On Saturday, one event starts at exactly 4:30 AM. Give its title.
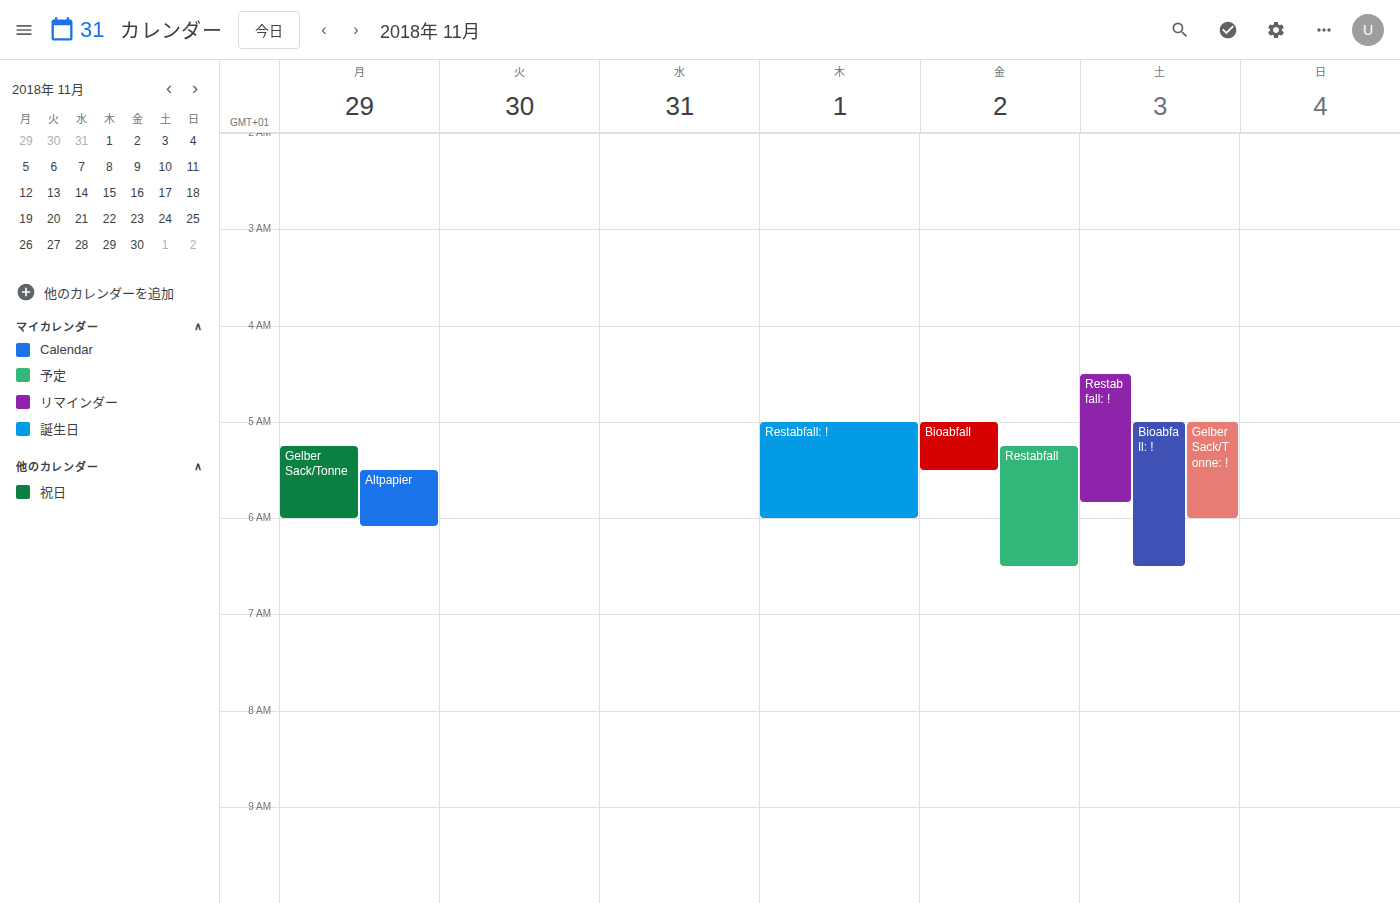
"Restabfall: !"